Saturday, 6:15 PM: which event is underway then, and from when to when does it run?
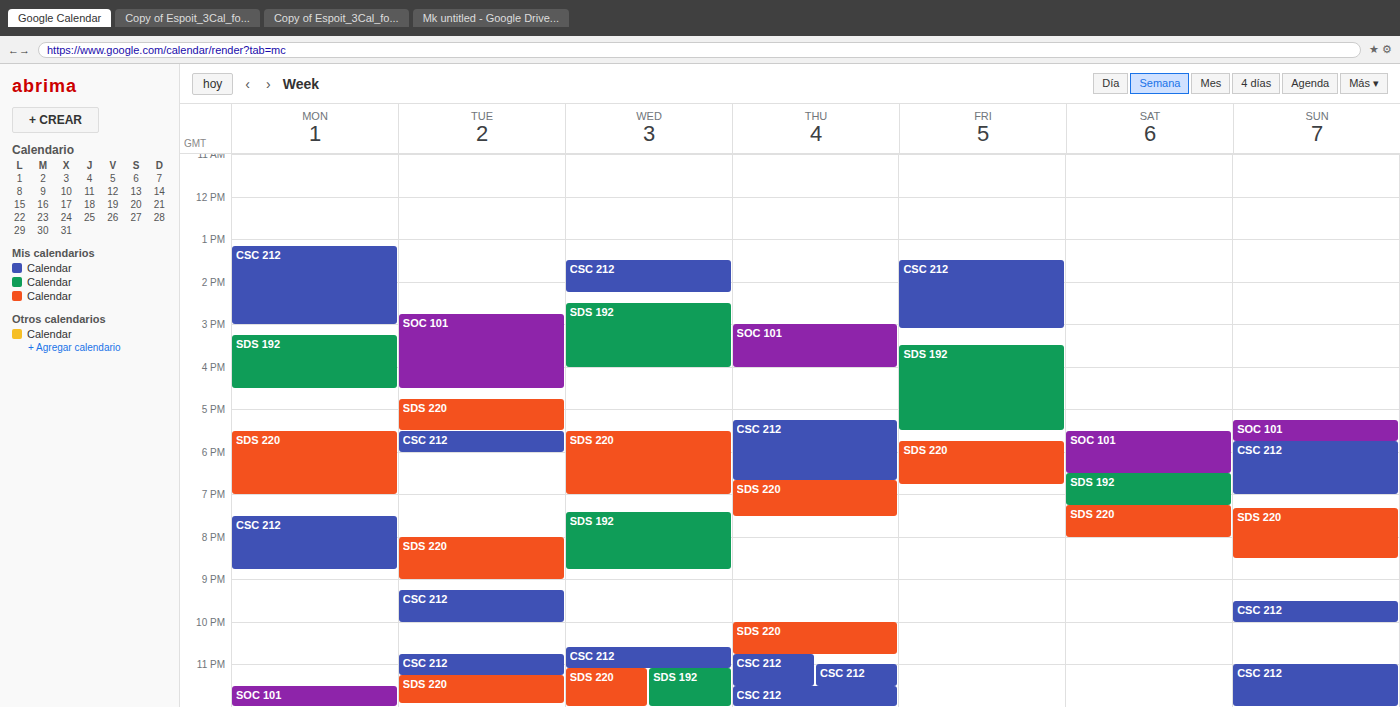
"SOC 101", 5:30 PM to 6:30 PM